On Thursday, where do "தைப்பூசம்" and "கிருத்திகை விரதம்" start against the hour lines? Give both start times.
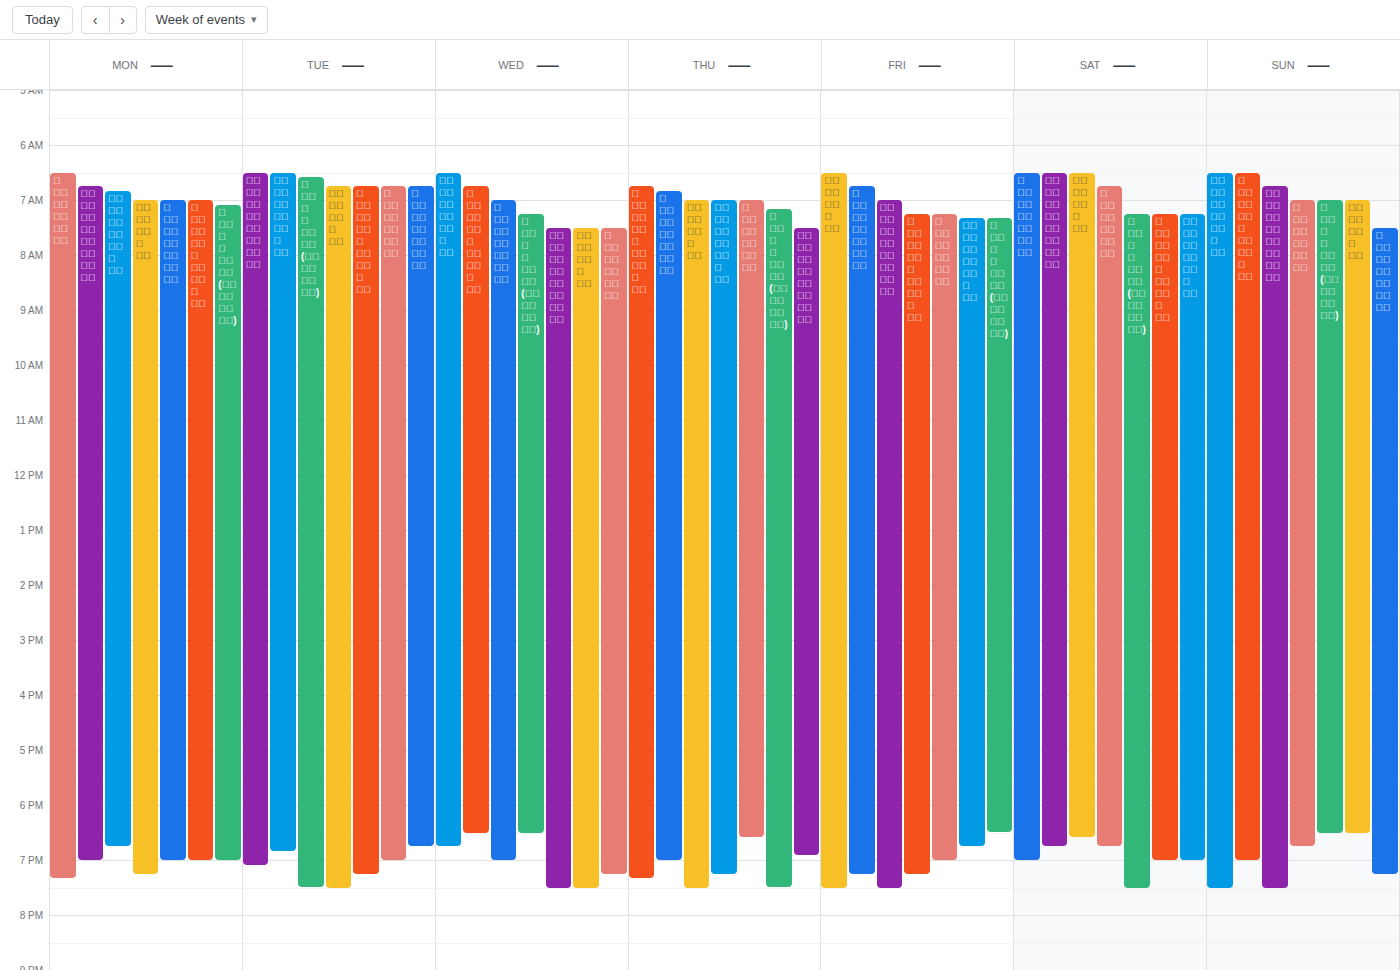
"தைப்பூசம்": 7:00 AM, exactly on the 7 AM line. "கிருத்திகை விரதம்": 7:30 AM, halfway between the 7 AM and 8 AM lines.